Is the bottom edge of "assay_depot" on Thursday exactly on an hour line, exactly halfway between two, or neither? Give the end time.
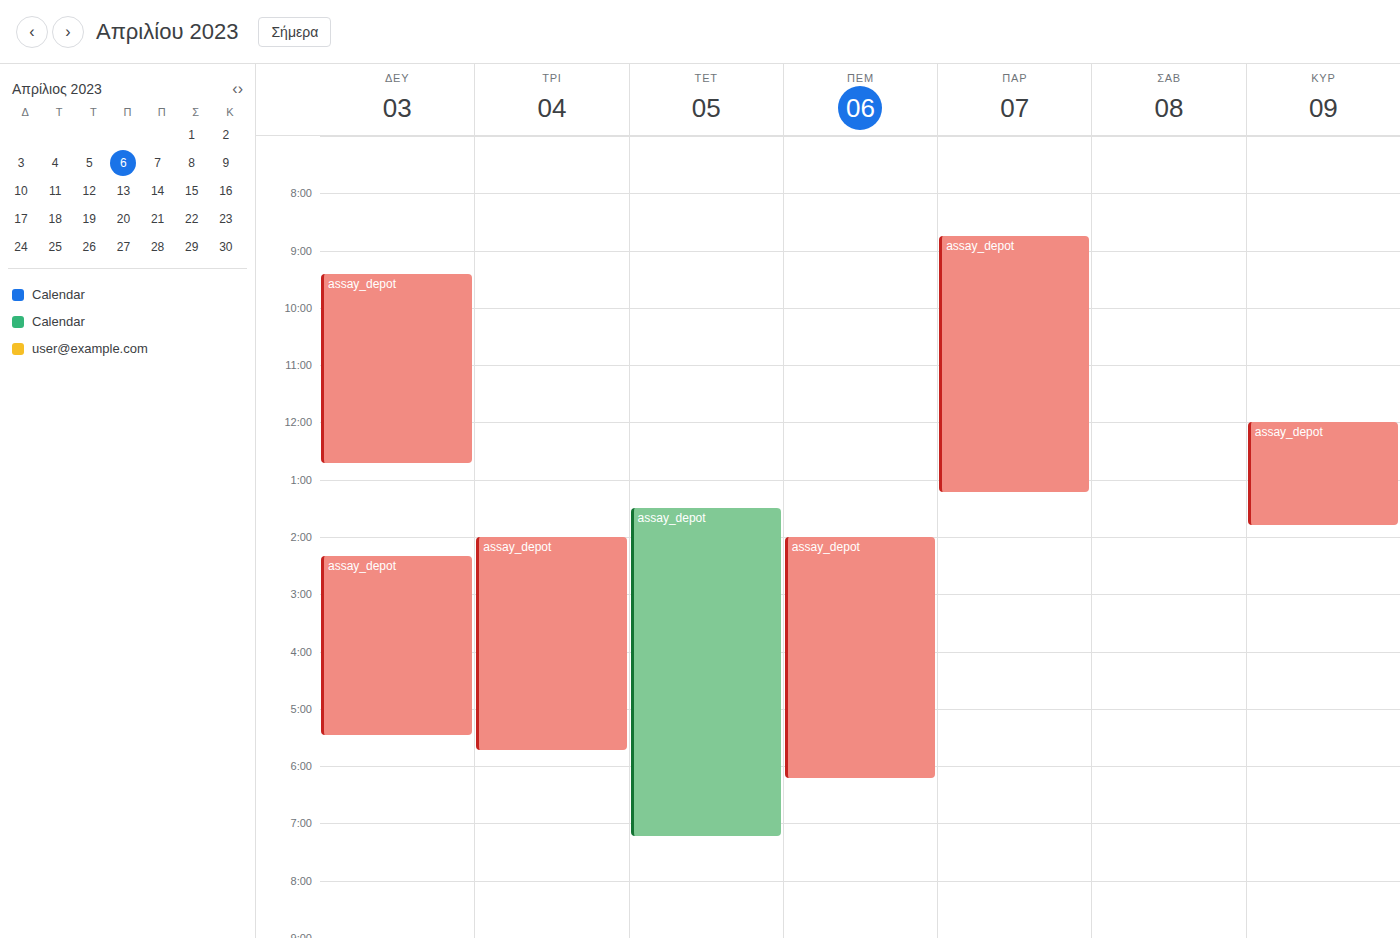
6:15 PM -- neither: a quarter of the way from the 6 PM line to the 7 PM line.